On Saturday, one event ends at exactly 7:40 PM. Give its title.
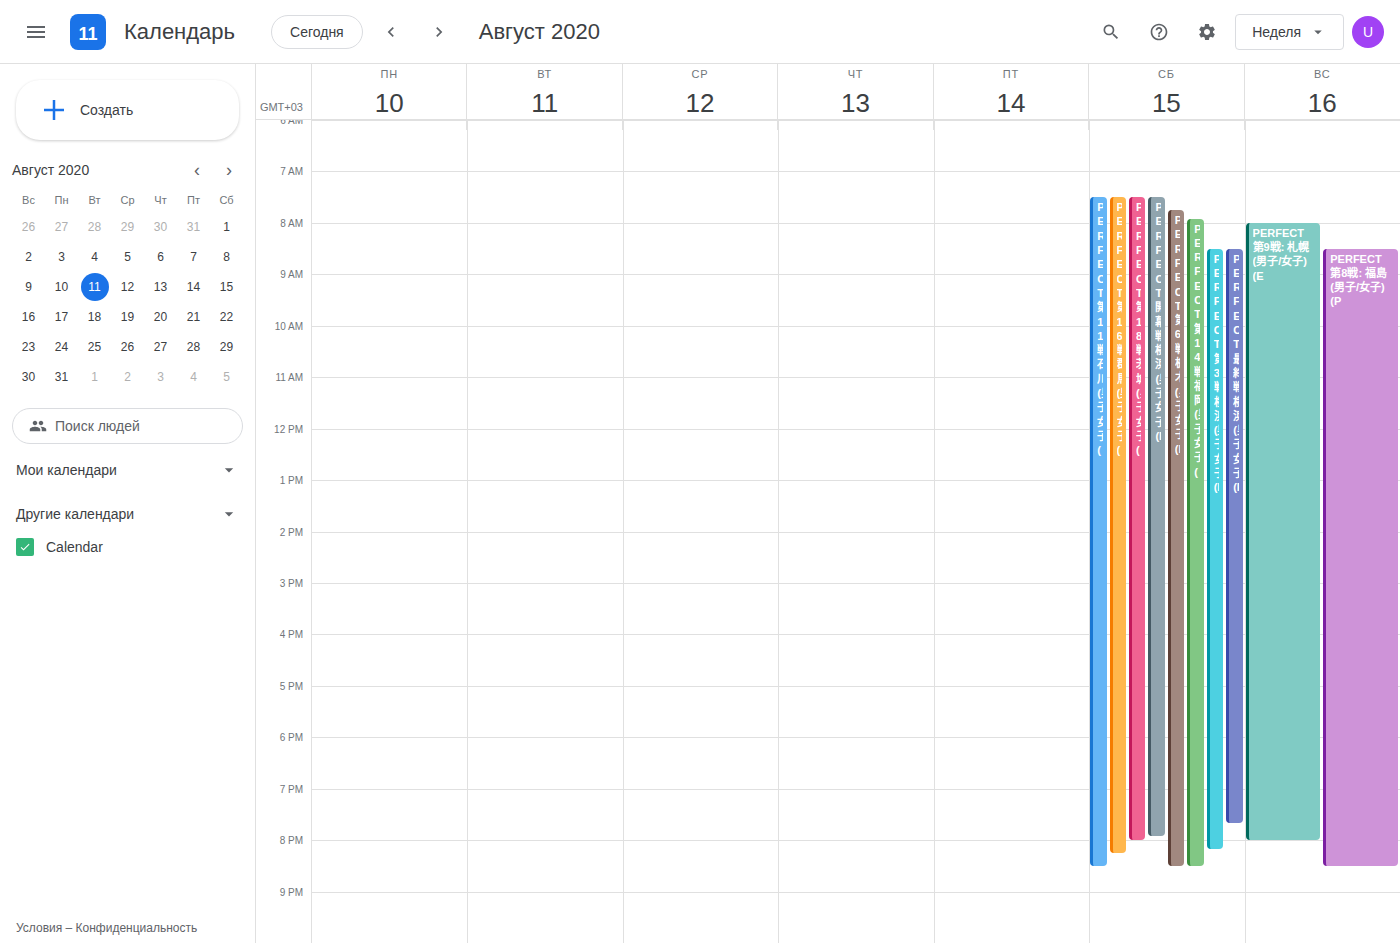
"PERFECT 最終戦: 横浜 (男子/女子) (P"